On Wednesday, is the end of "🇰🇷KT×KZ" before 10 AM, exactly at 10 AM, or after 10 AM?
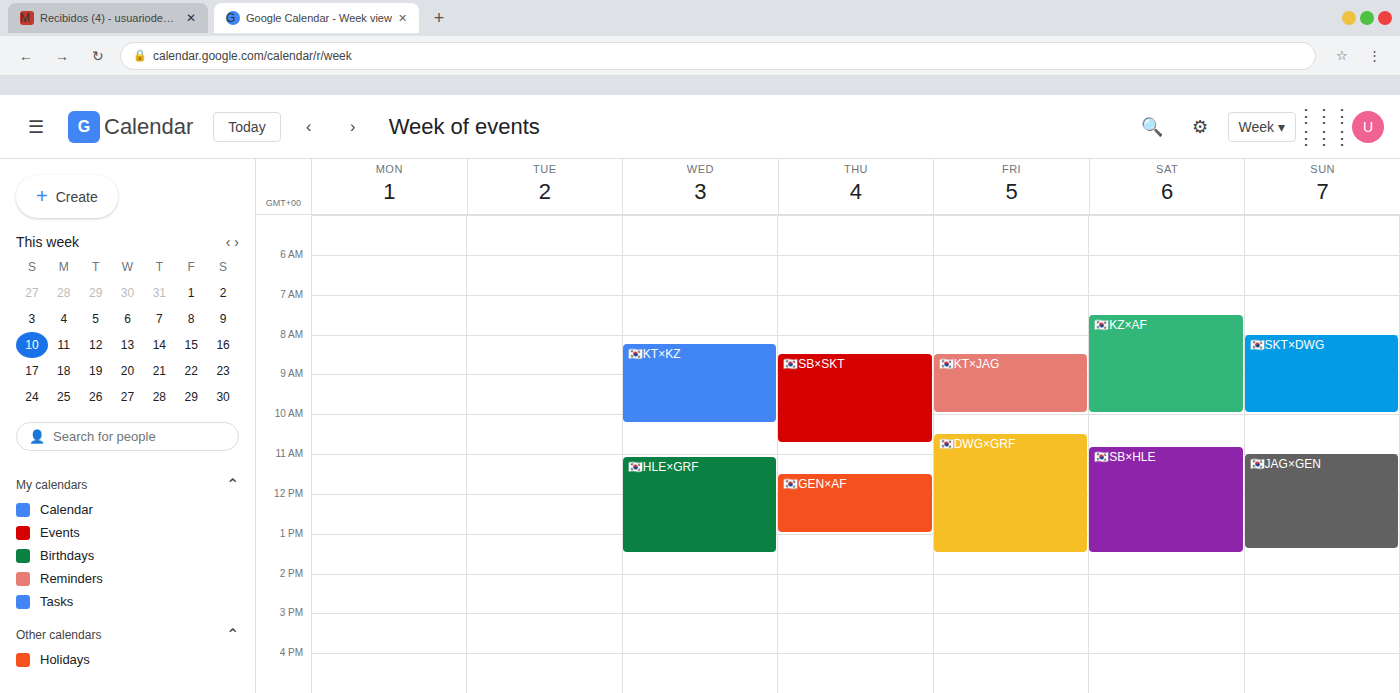
10:15 AM -- after 10 AM, 15 minutes below the 10 AM line.